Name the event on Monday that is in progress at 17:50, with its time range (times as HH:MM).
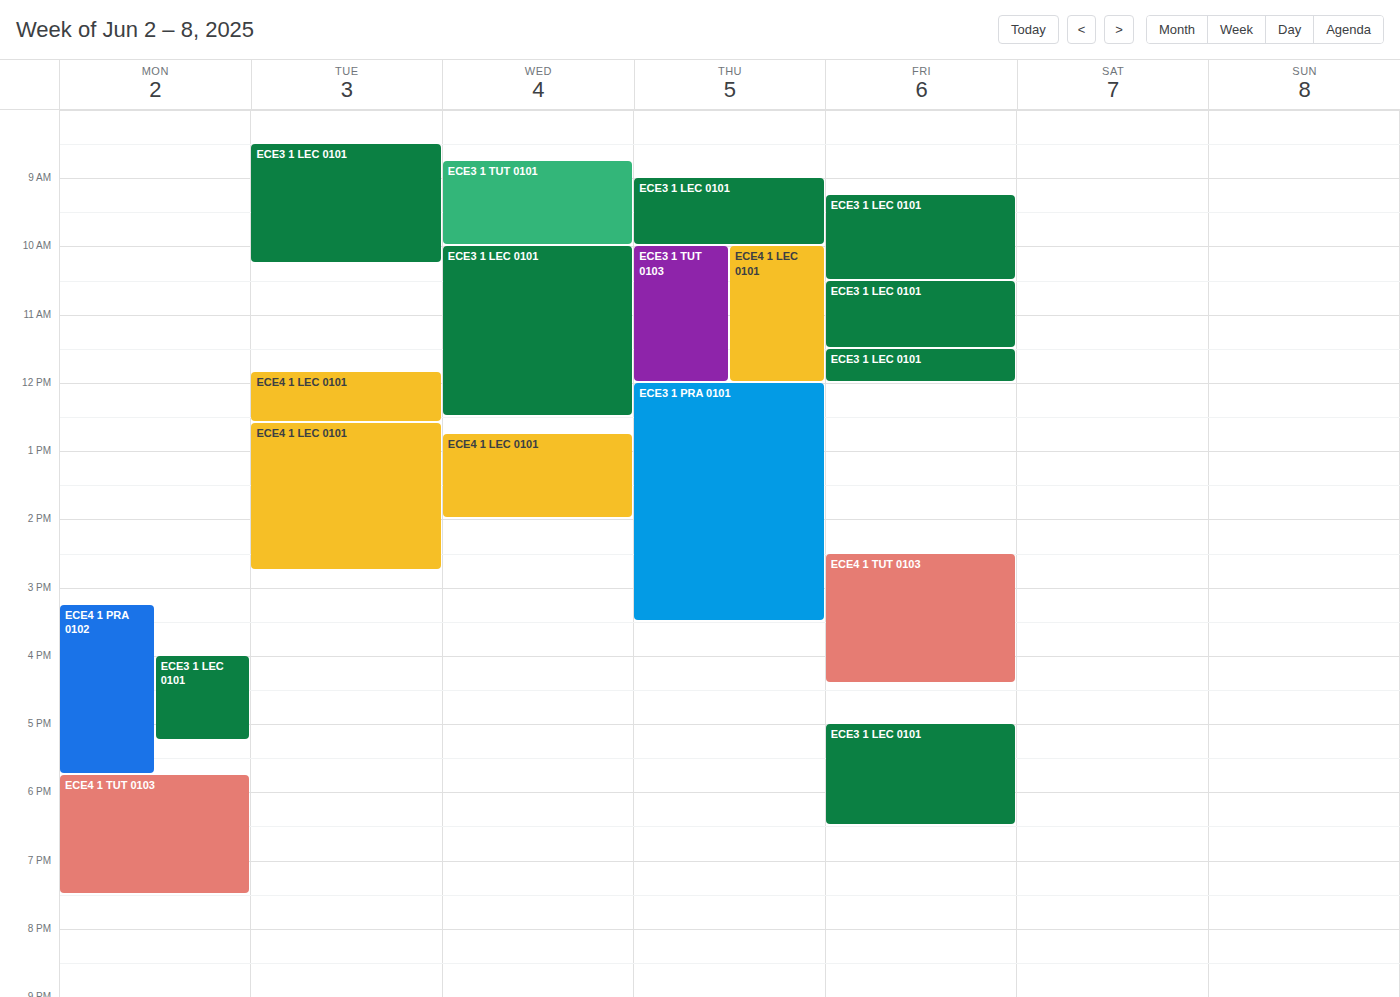
"ECE4 1 TUT 0103", 17:45 to 19:30